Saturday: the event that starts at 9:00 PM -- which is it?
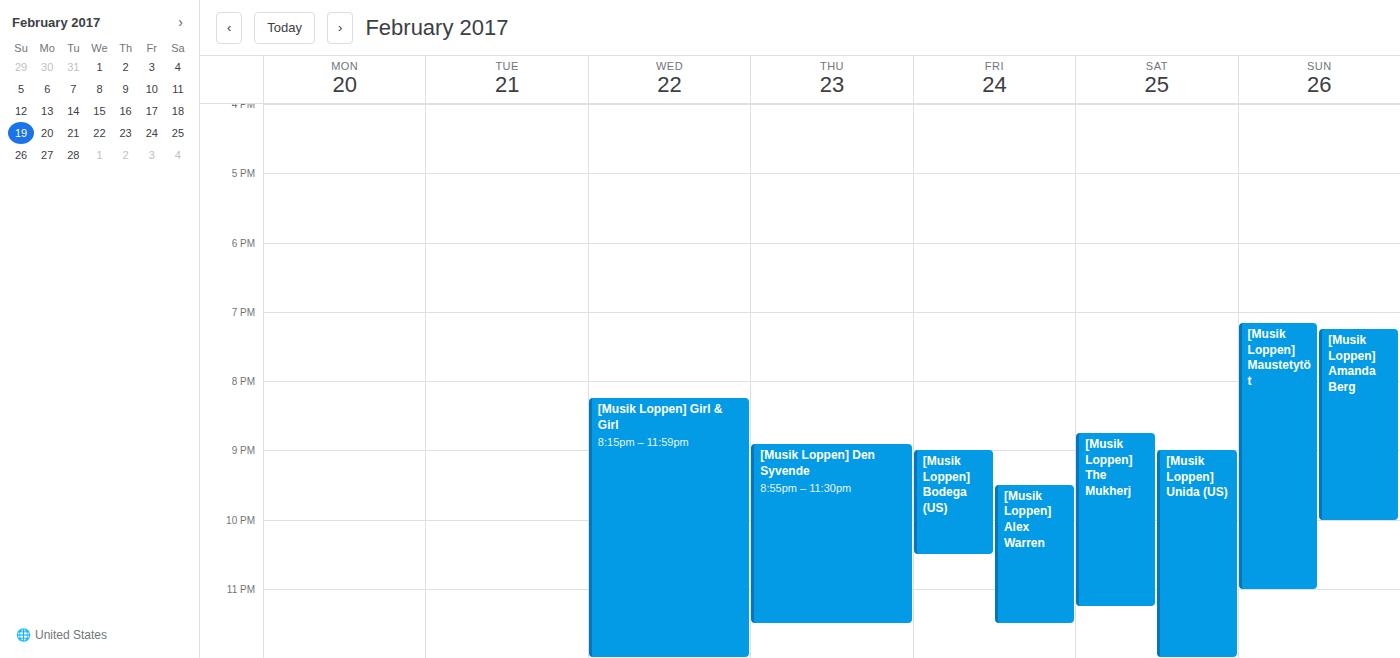
"[Musik Loppen] Unida (US)"